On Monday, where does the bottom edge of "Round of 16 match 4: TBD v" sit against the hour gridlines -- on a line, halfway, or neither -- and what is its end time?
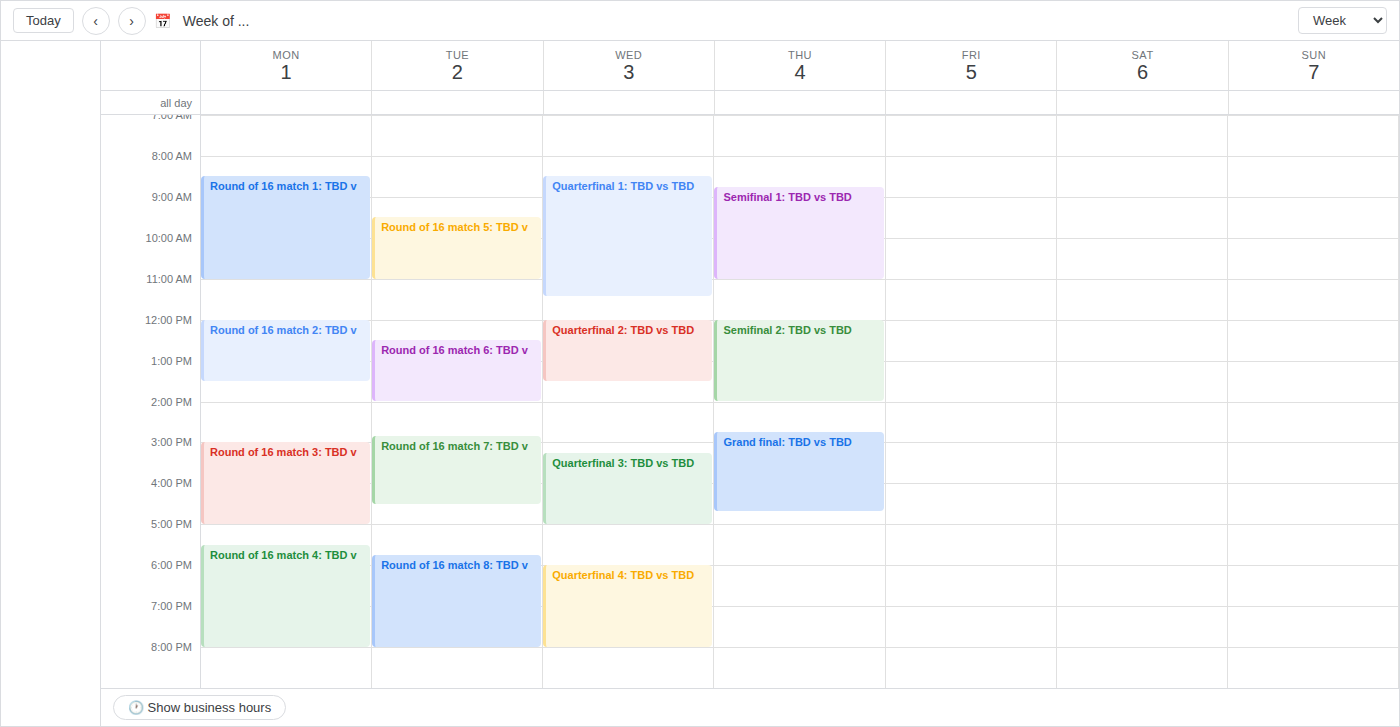
8:00 PM -- exactly on the 8 PM line.